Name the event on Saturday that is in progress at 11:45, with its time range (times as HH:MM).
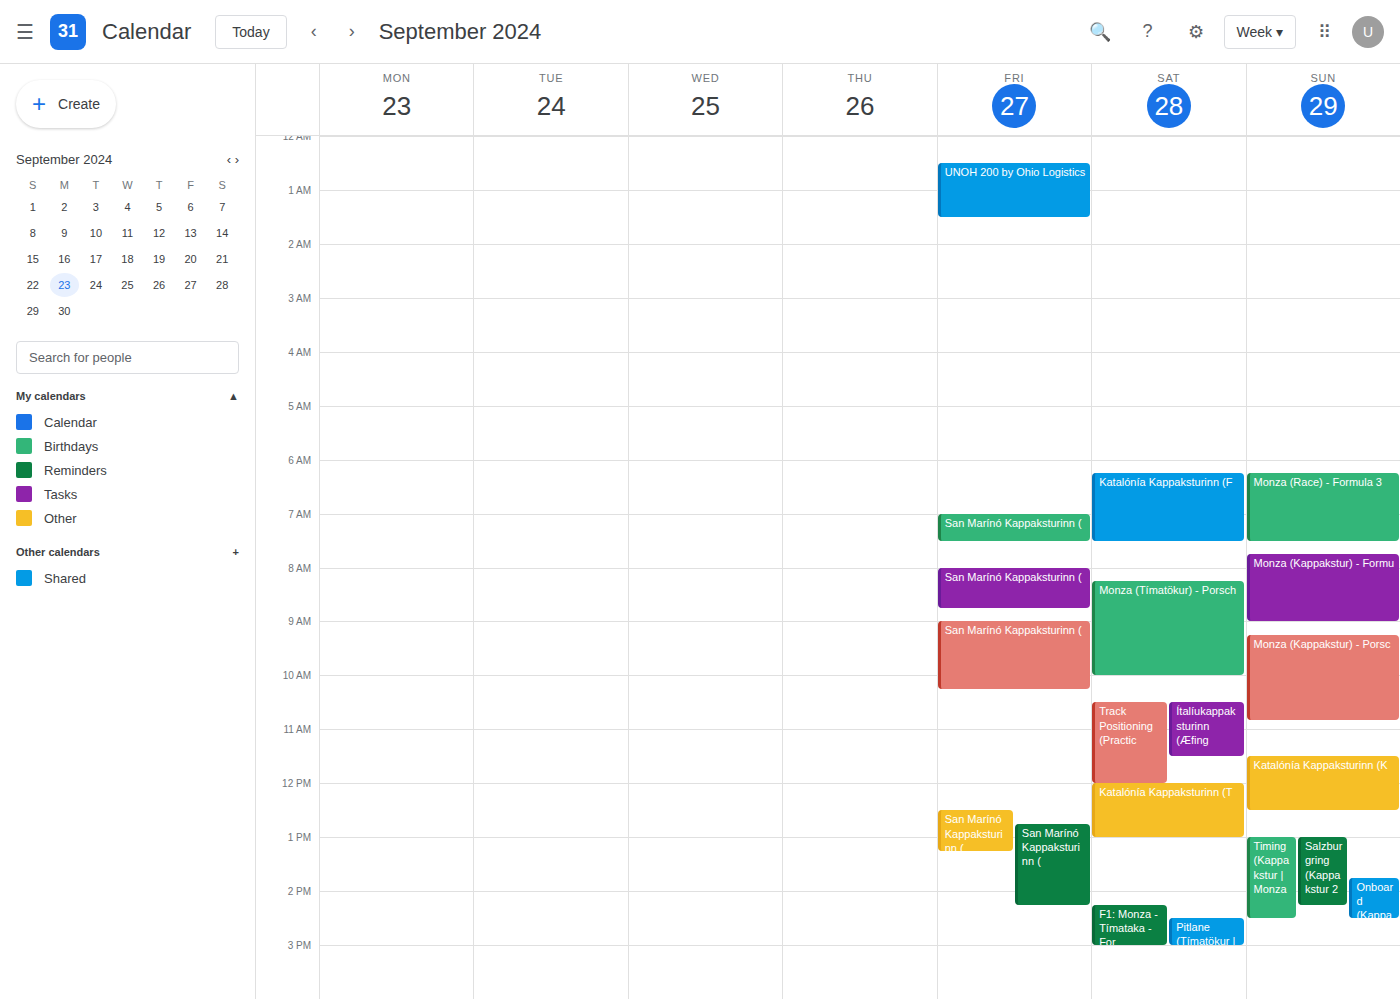
"Track Positioning (Practic", 10:30 to 12:00